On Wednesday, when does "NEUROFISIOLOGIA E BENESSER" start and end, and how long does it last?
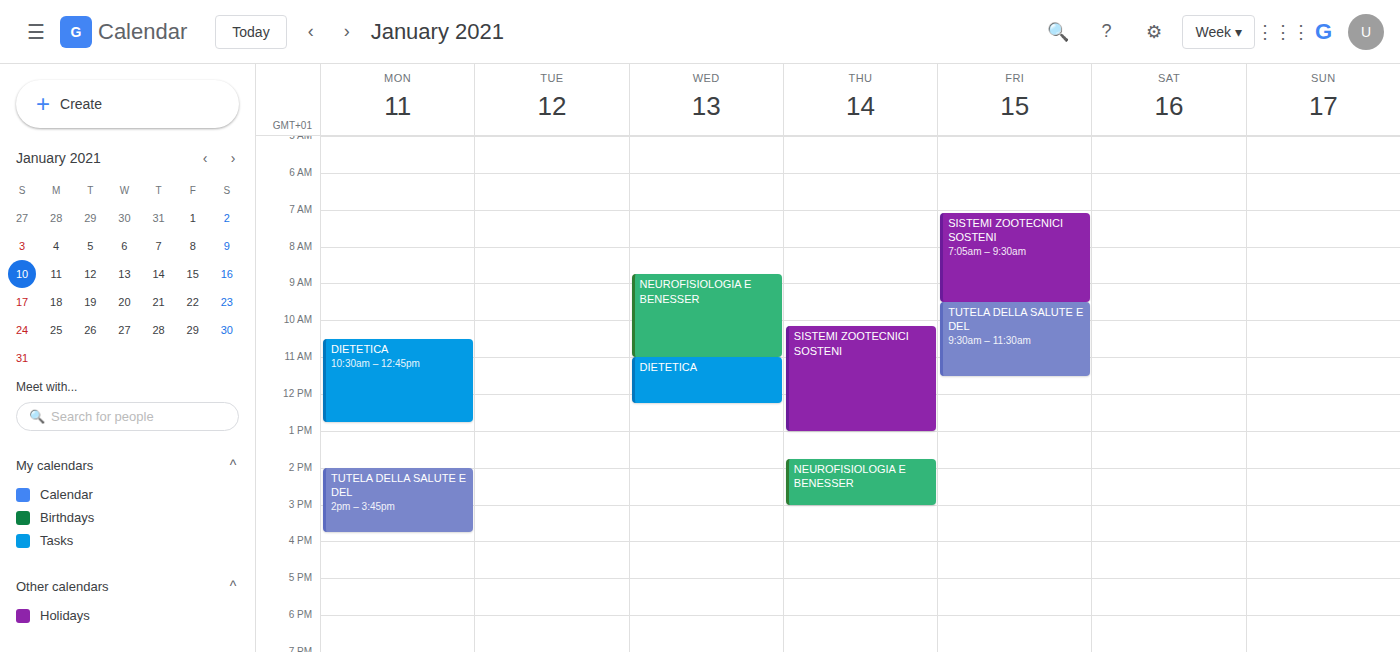
8:45 AM to 11:00 AM, 2 hours 15 minutes